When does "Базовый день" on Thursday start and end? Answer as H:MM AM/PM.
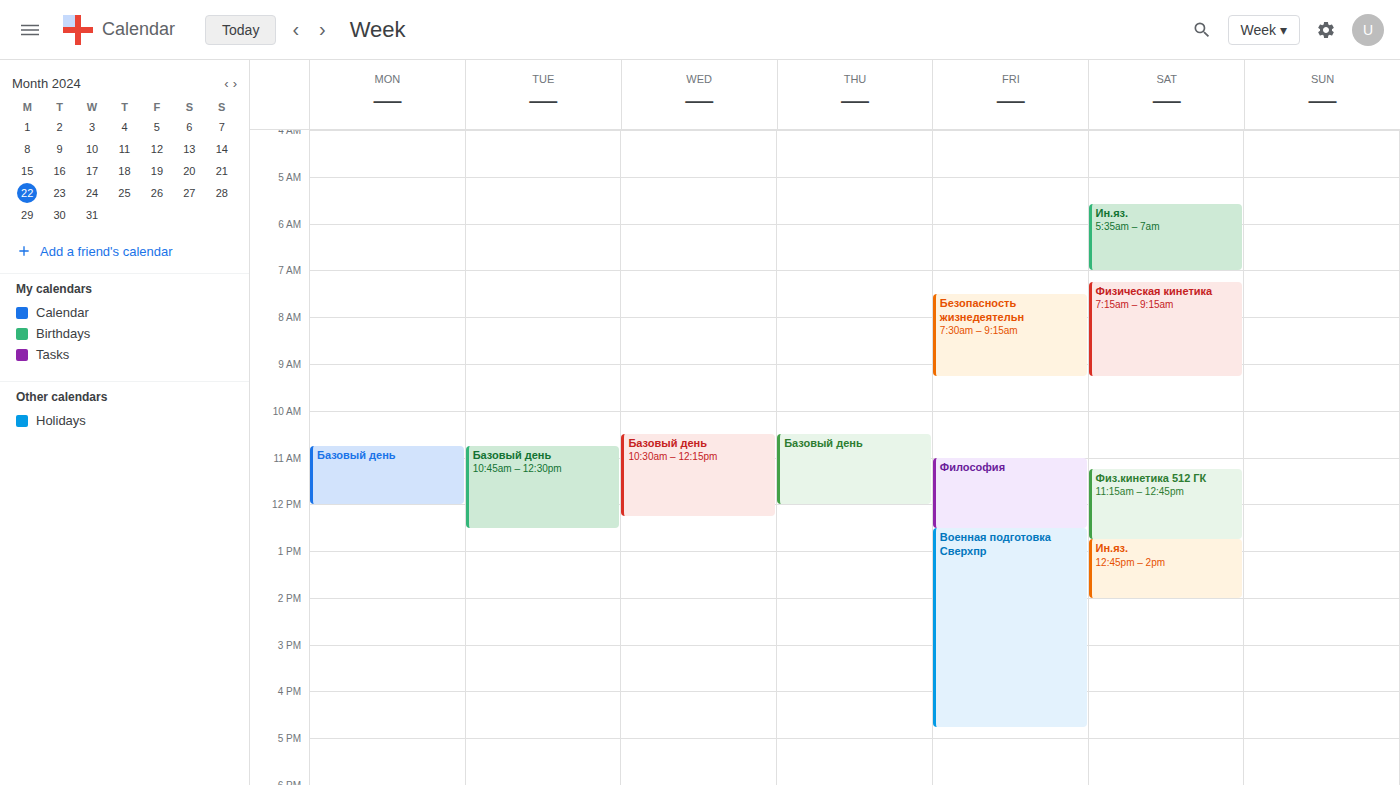
10:30 AM to 12:00 PM